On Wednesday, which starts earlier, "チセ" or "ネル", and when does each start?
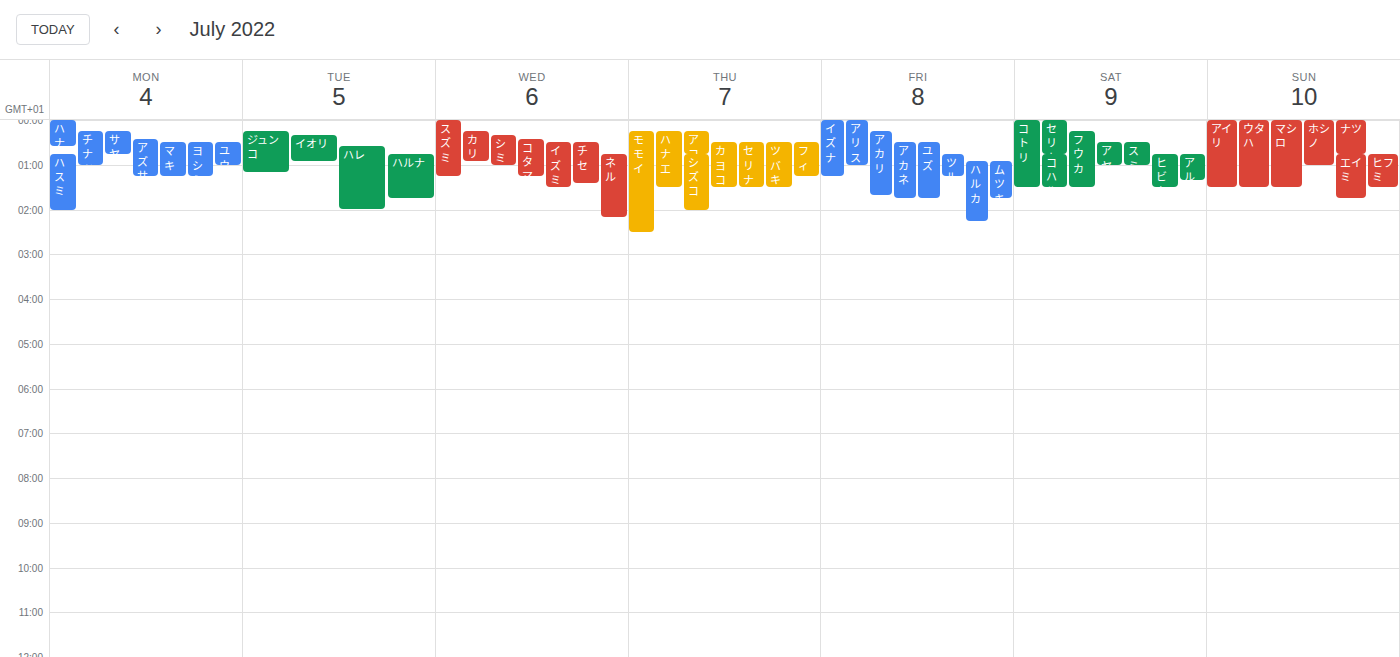
"チセ" 12:30 AM; "ネル" 12:45 AM.